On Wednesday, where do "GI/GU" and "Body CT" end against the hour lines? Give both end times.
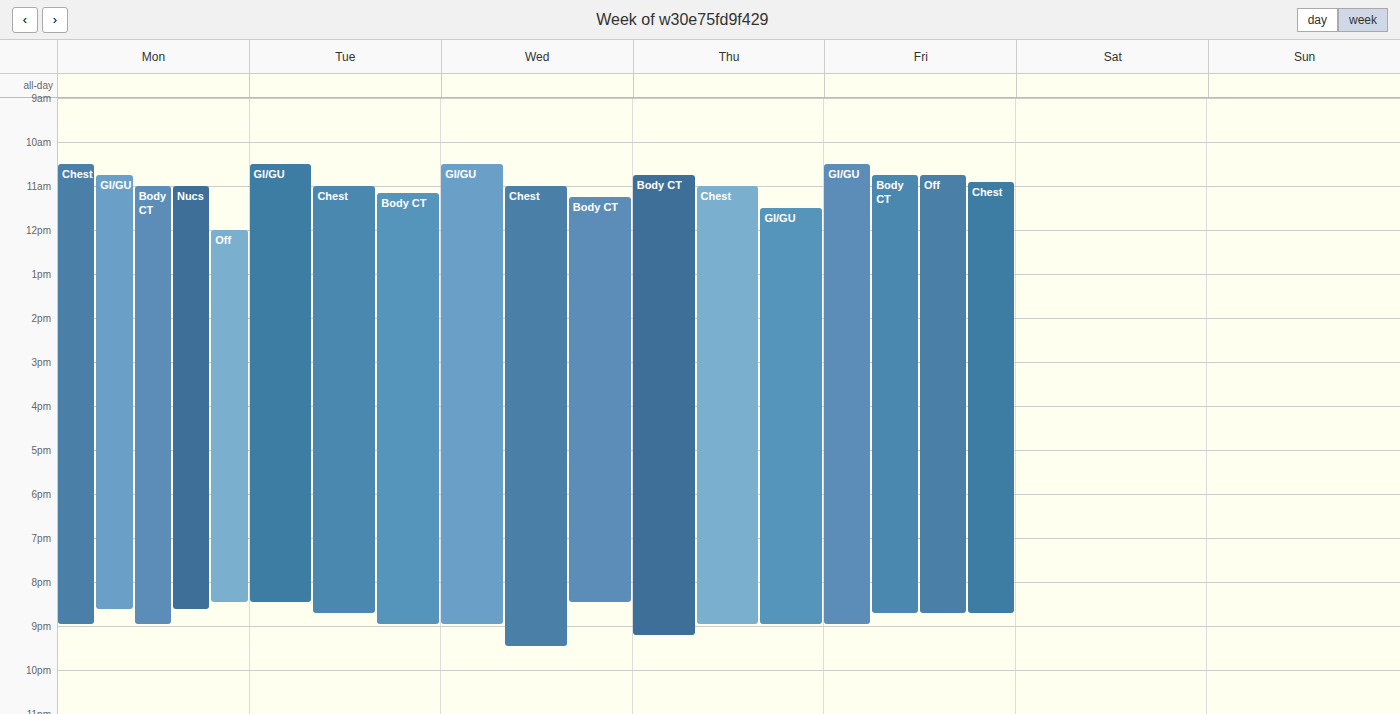
"GI/GU": 9:00 PM, exactly on the 9 PM line. "Body CT": 8:30 PM, halfway between the 8 PM and 9 PM lines.